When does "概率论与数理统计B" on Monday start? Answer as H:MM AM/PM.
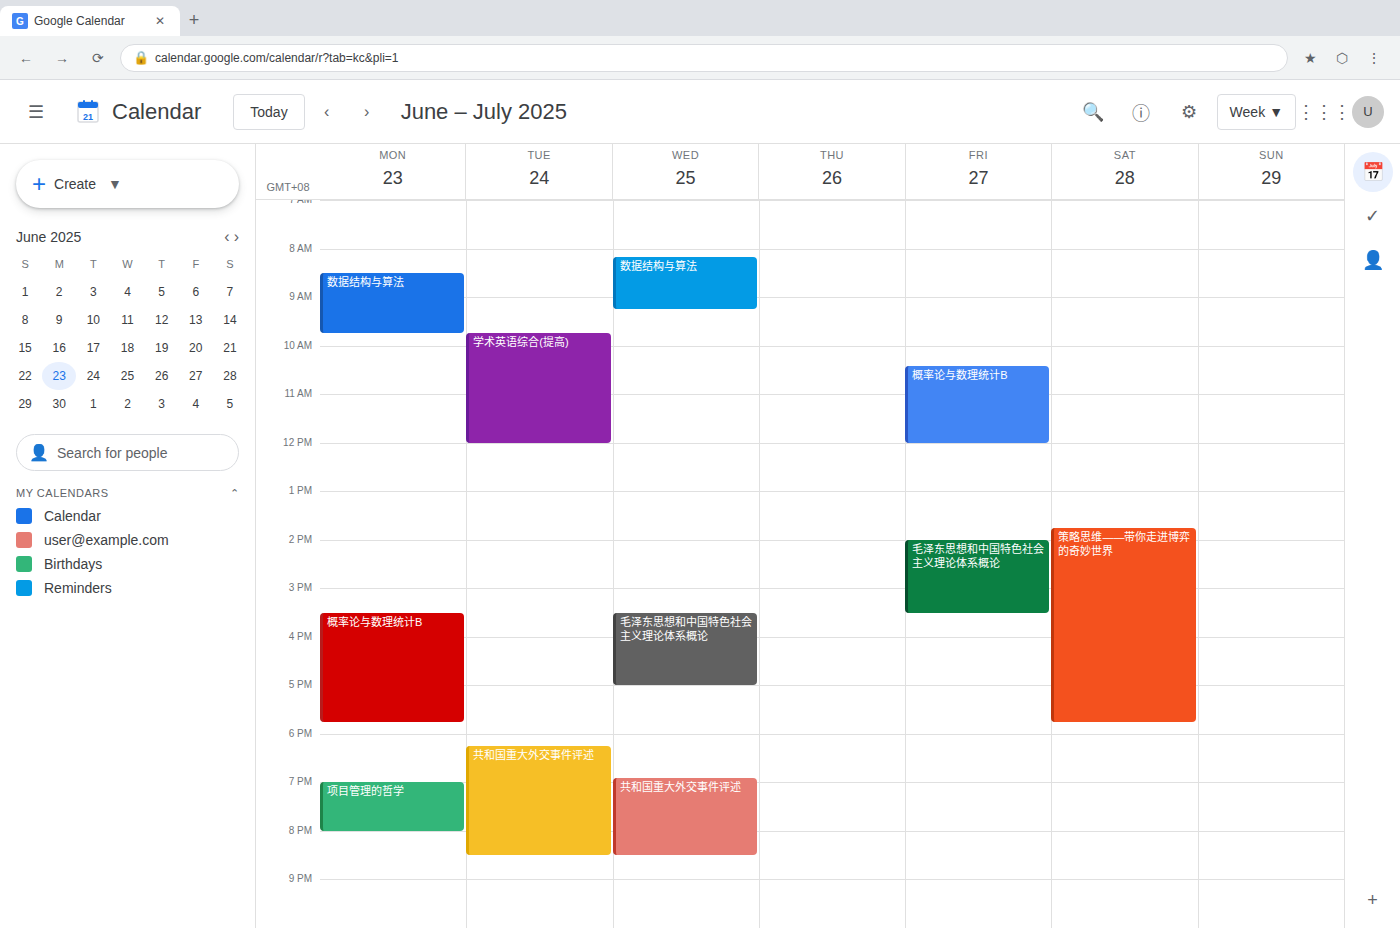
3:30 PM